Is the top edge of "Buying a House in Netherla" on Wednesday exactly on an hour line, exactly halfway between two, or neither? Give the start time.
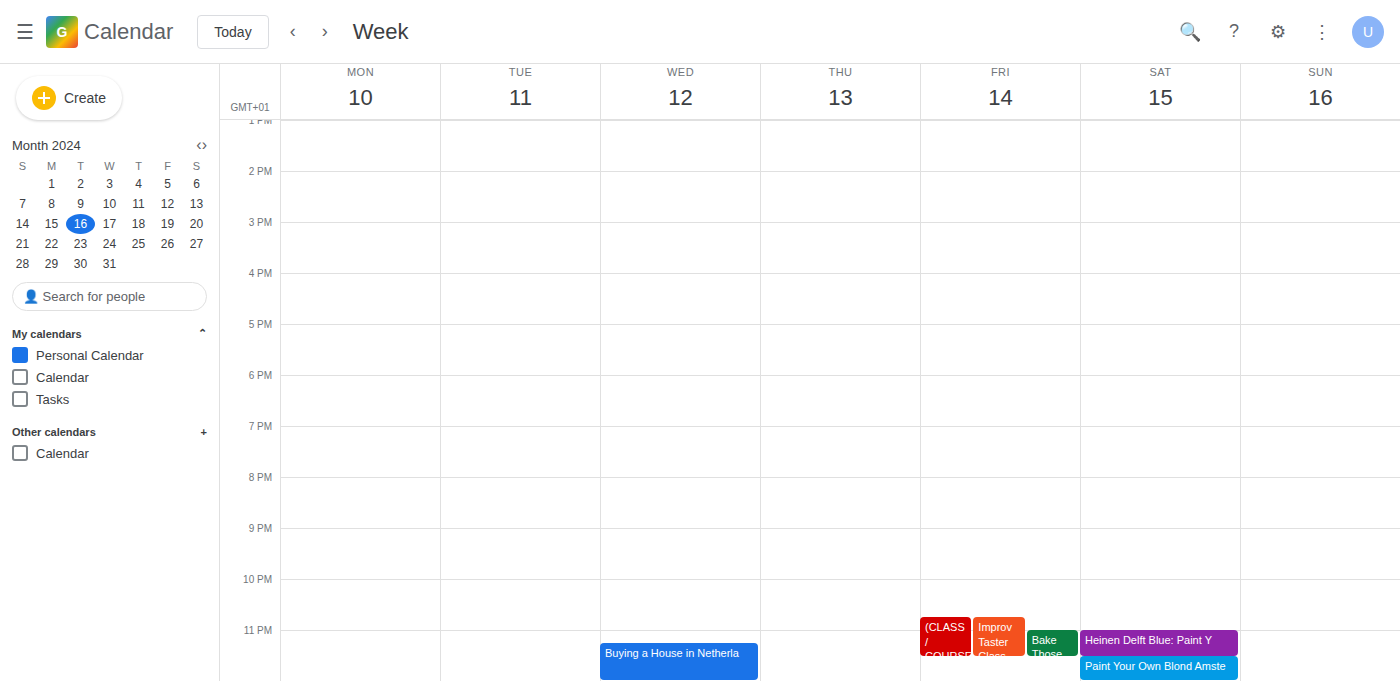
11:15 PM -- neither: a quarter of the way from the 11 PM line to the 12 AM line.